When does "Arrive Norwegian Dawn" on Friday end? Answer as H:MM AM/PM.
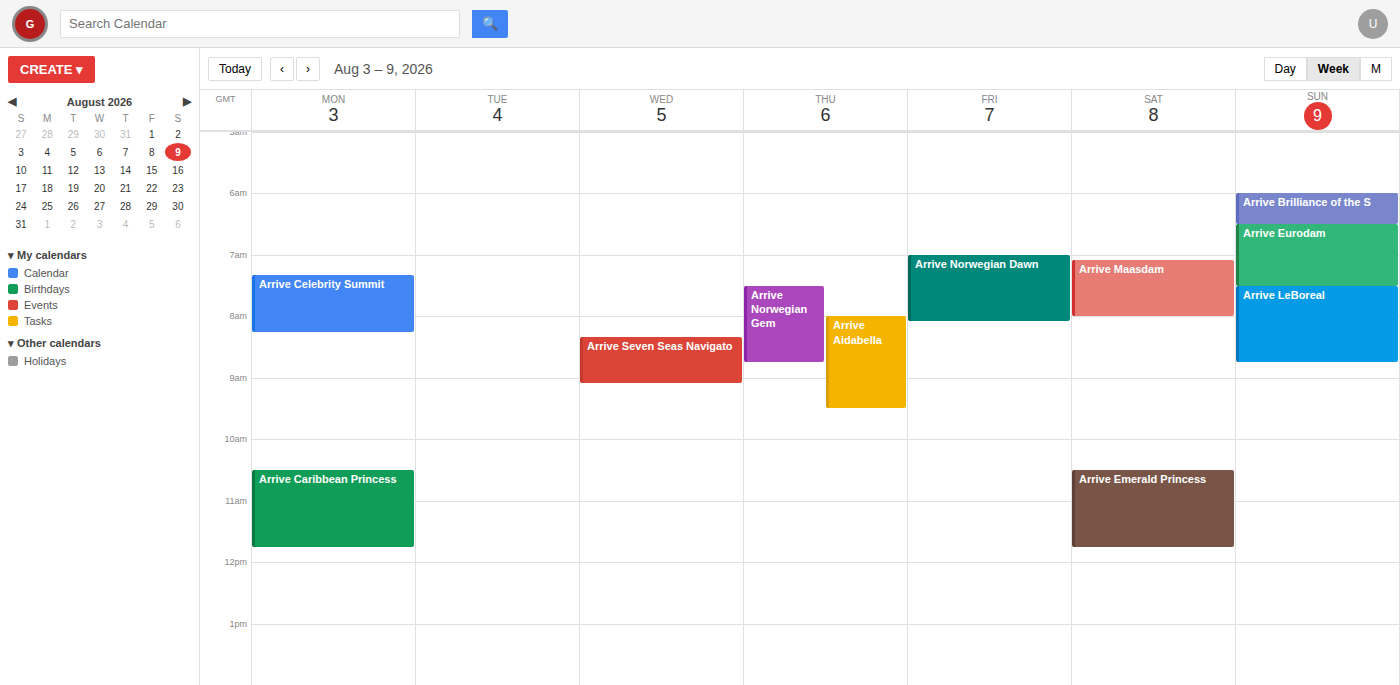
8:05 AM